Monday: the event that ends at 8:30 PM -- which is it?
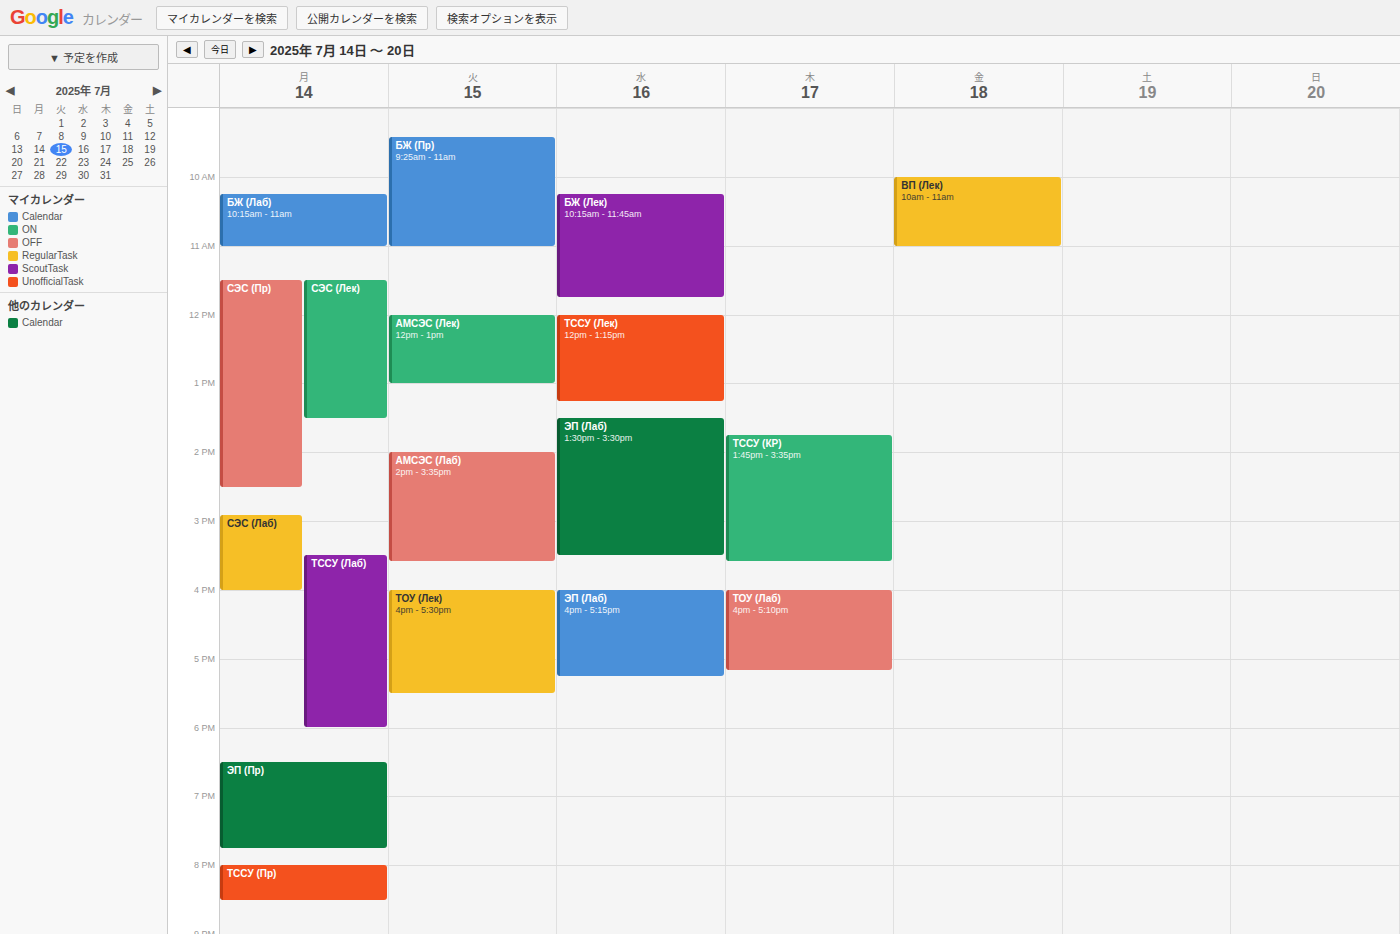
"ТССУ (Пр)"